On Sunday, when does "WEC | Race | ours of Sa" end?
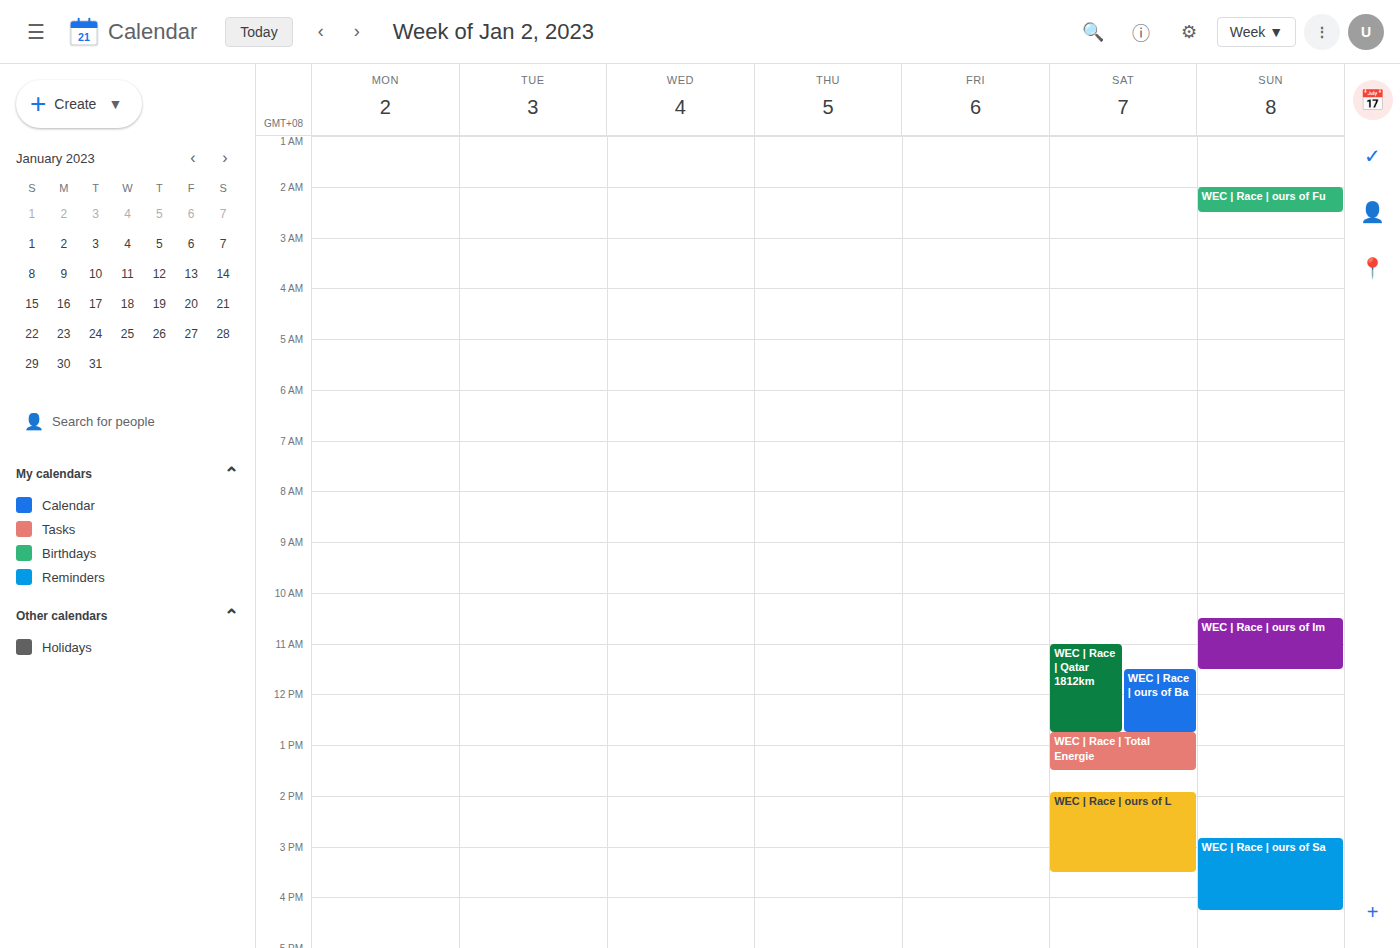
16:15